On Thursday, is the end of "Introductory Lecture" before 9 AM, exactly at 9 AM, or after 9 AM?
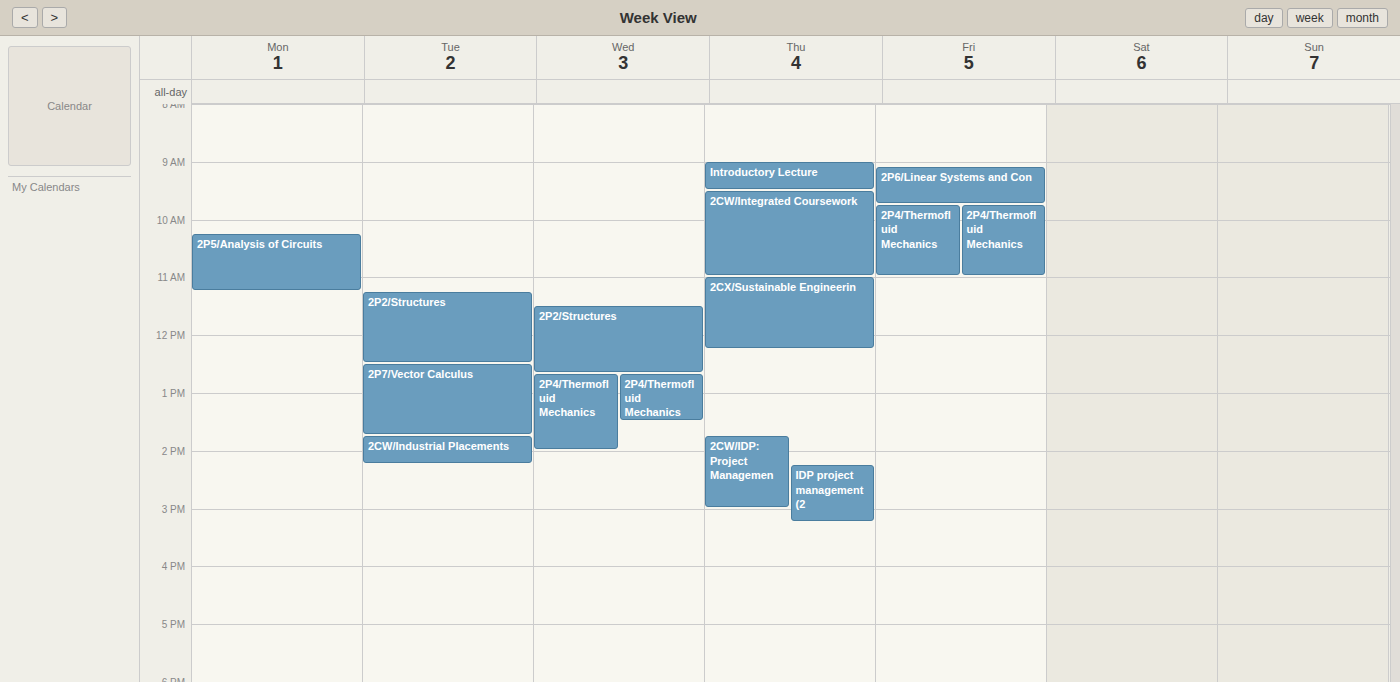
9:30 AM -- after 9 AM, 30 minutes below the 9 AM line.